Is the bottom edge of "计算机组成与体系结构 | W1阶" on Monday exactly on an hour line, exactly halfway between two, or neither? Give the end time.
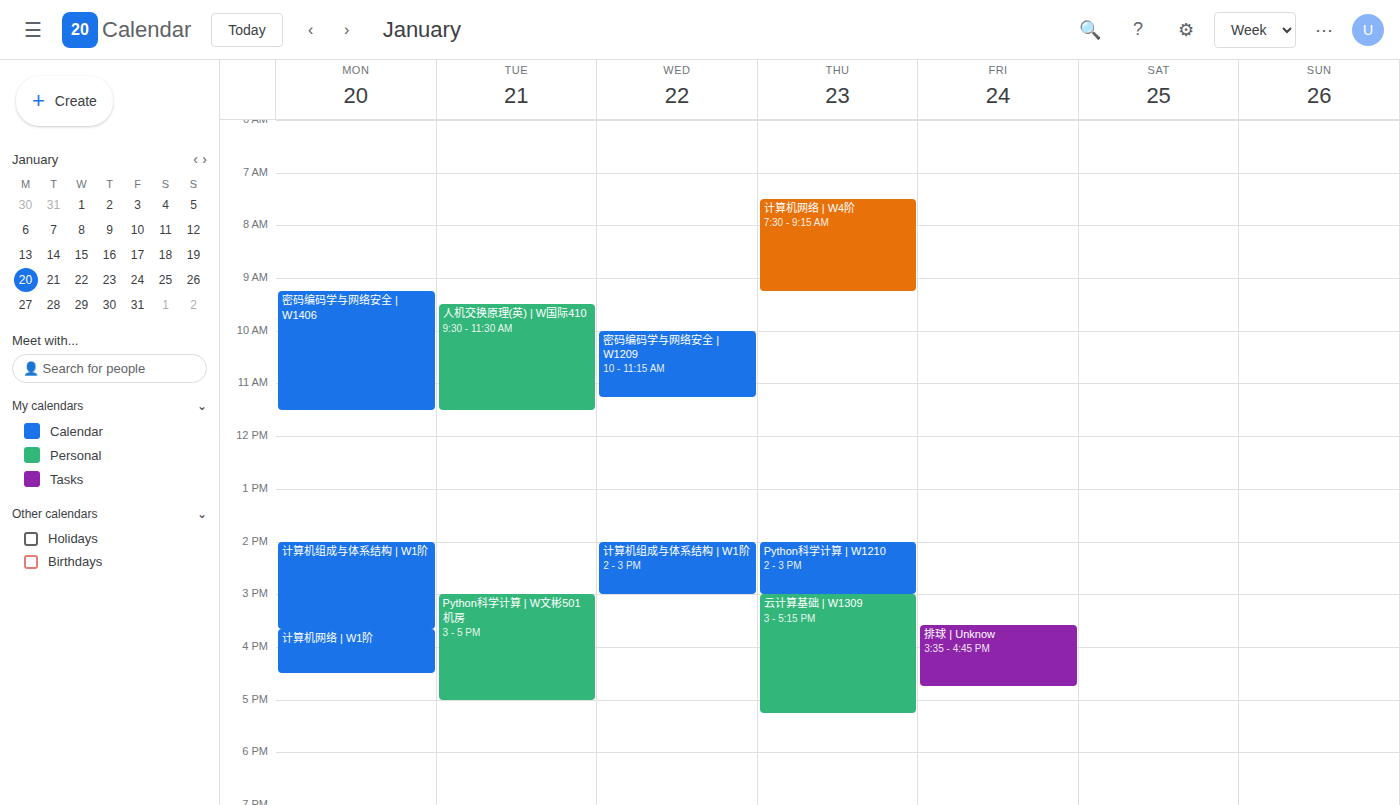
3:40 PM -- neither: 40 minutes below the 3 PM line and 20 minutes above the 4 PM line.